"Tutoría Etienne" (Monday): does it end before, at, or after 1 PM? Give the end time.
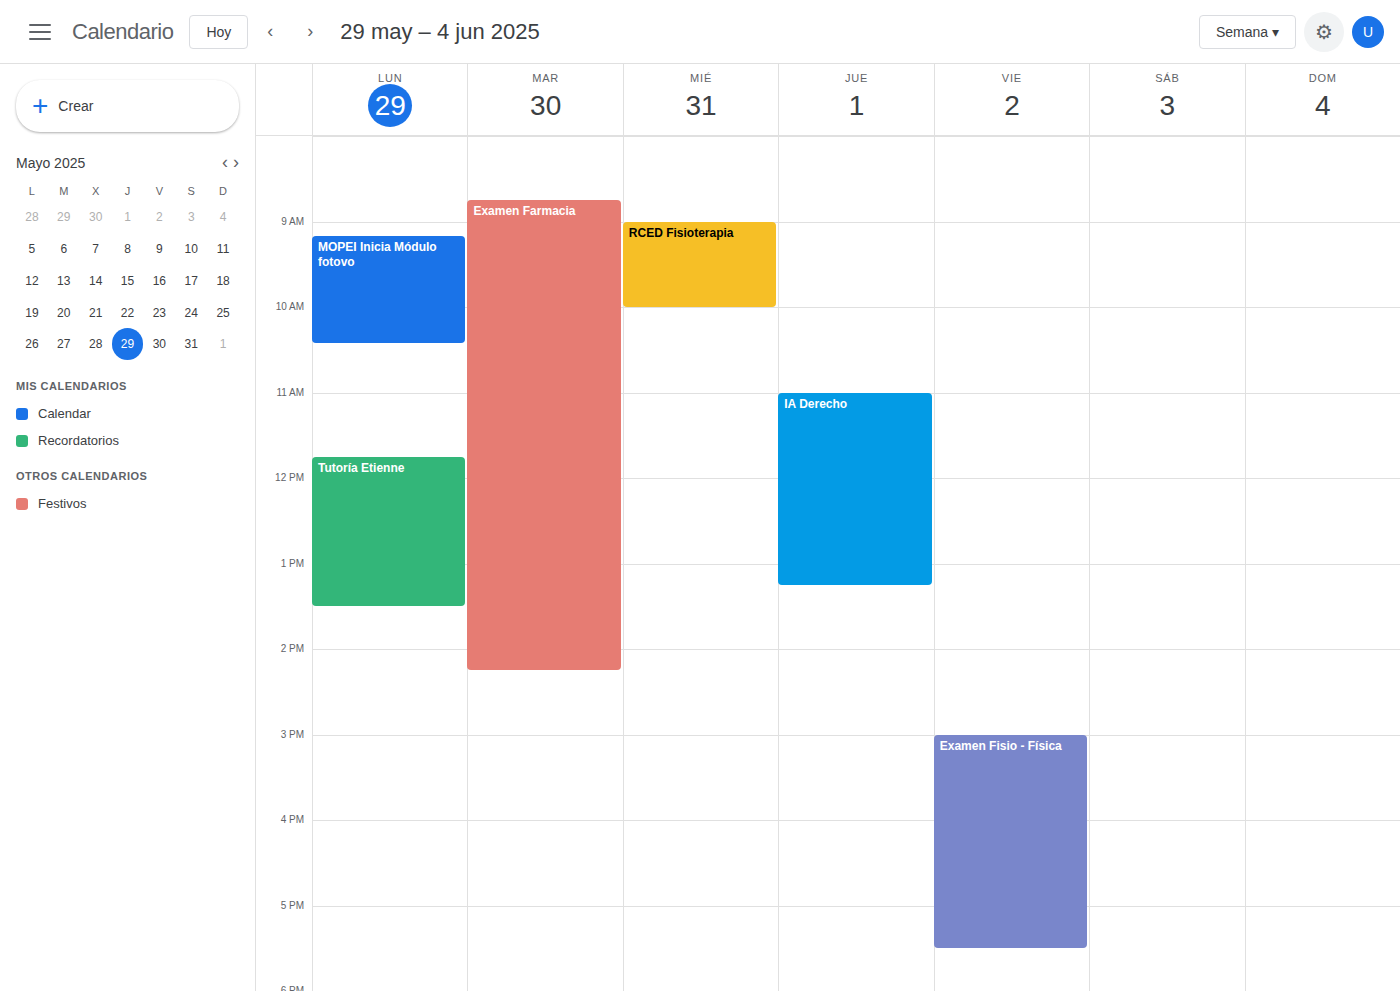
1:30 PM -- after 1 PM, 30 minutes below the 1 PM line.